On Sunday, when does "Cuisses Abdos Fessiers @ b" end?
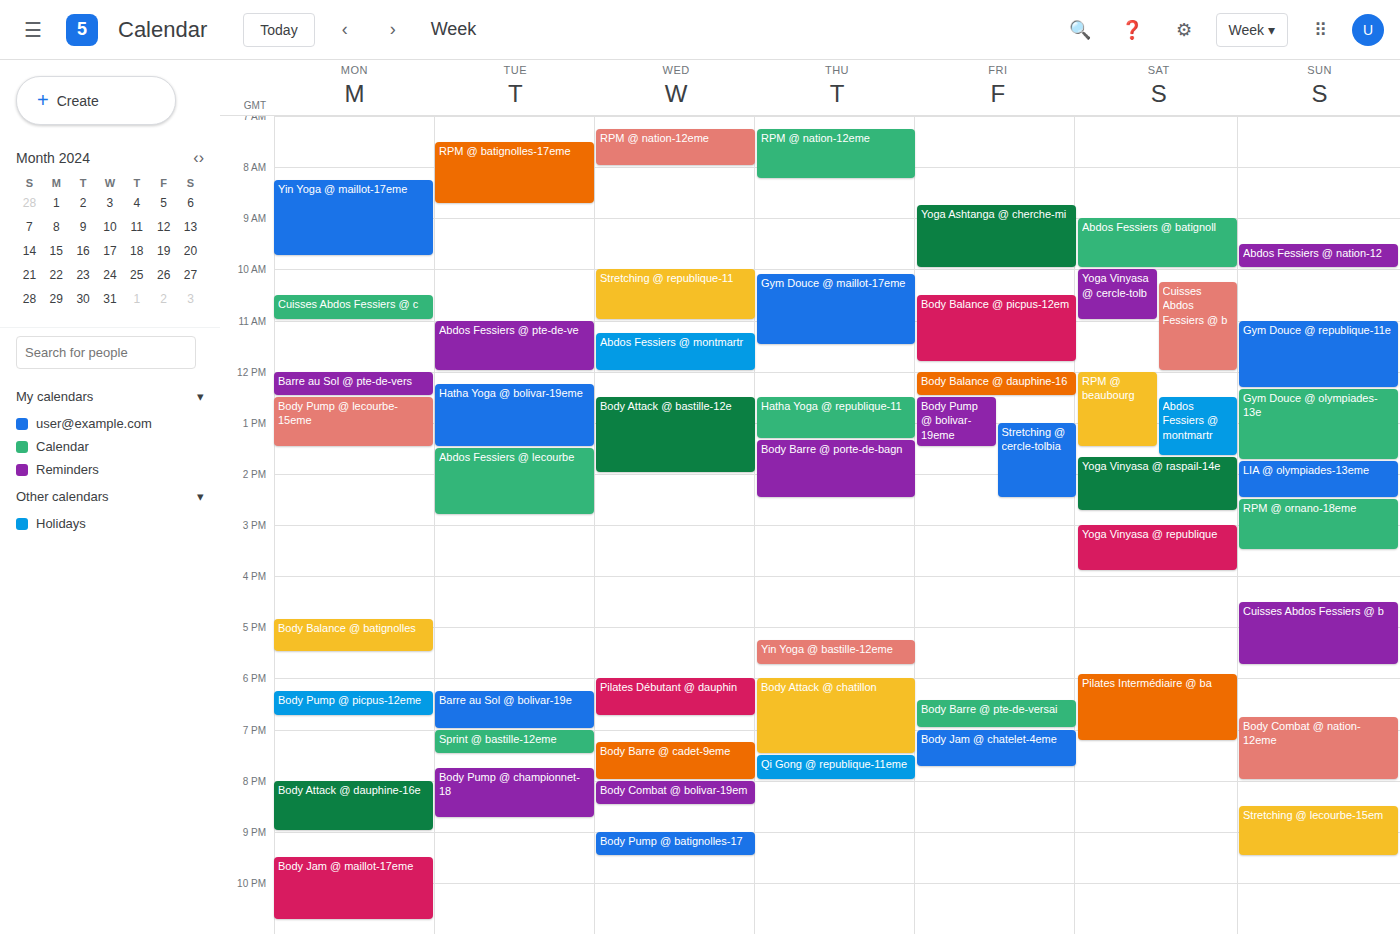
5:45 PM